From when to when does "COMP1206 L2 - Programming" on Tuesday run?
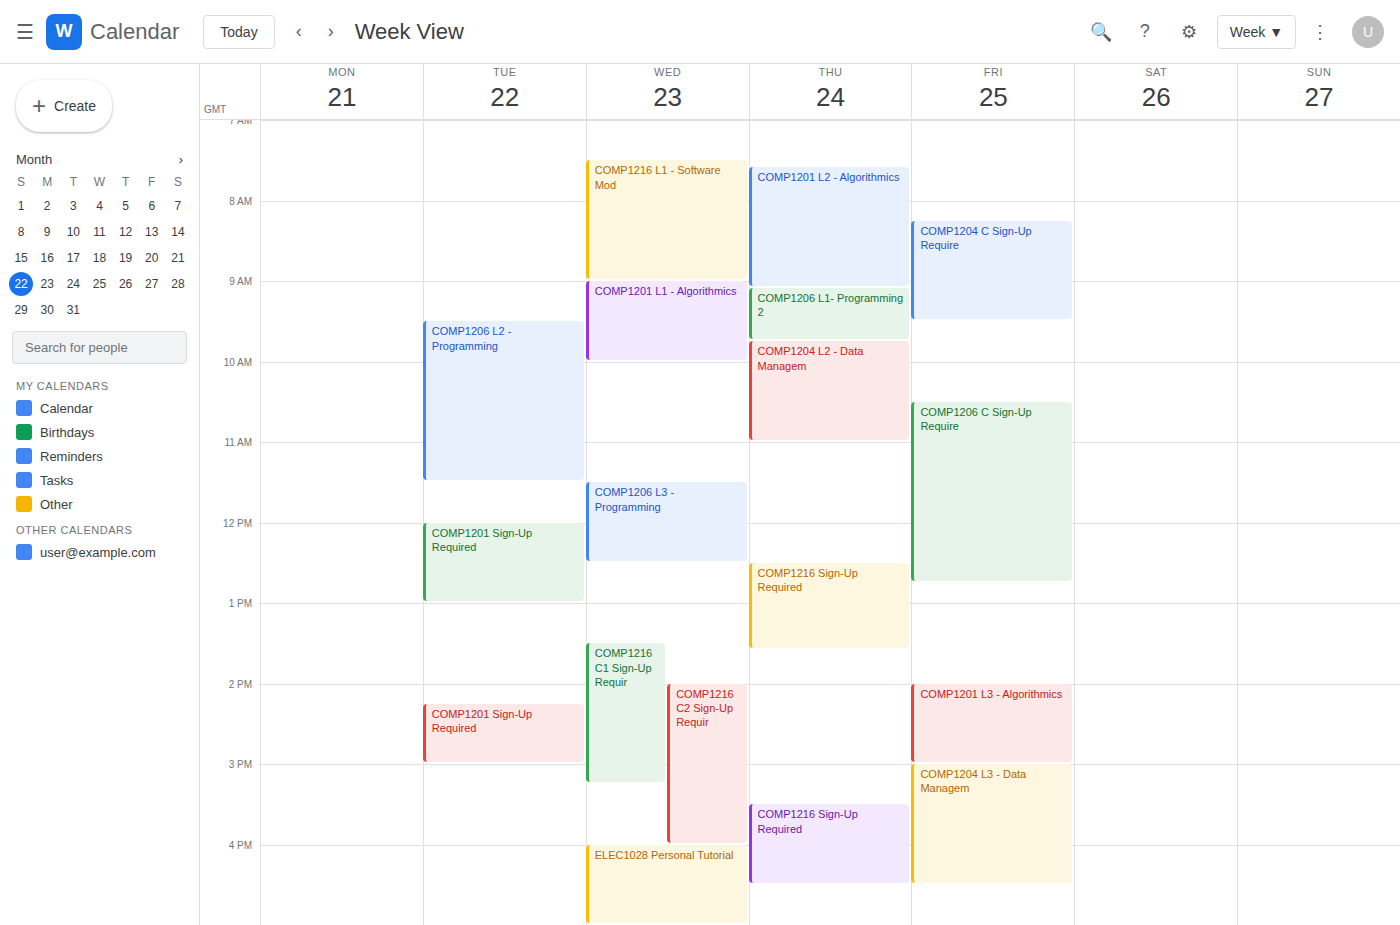
9:30 AM to 11:30 AM